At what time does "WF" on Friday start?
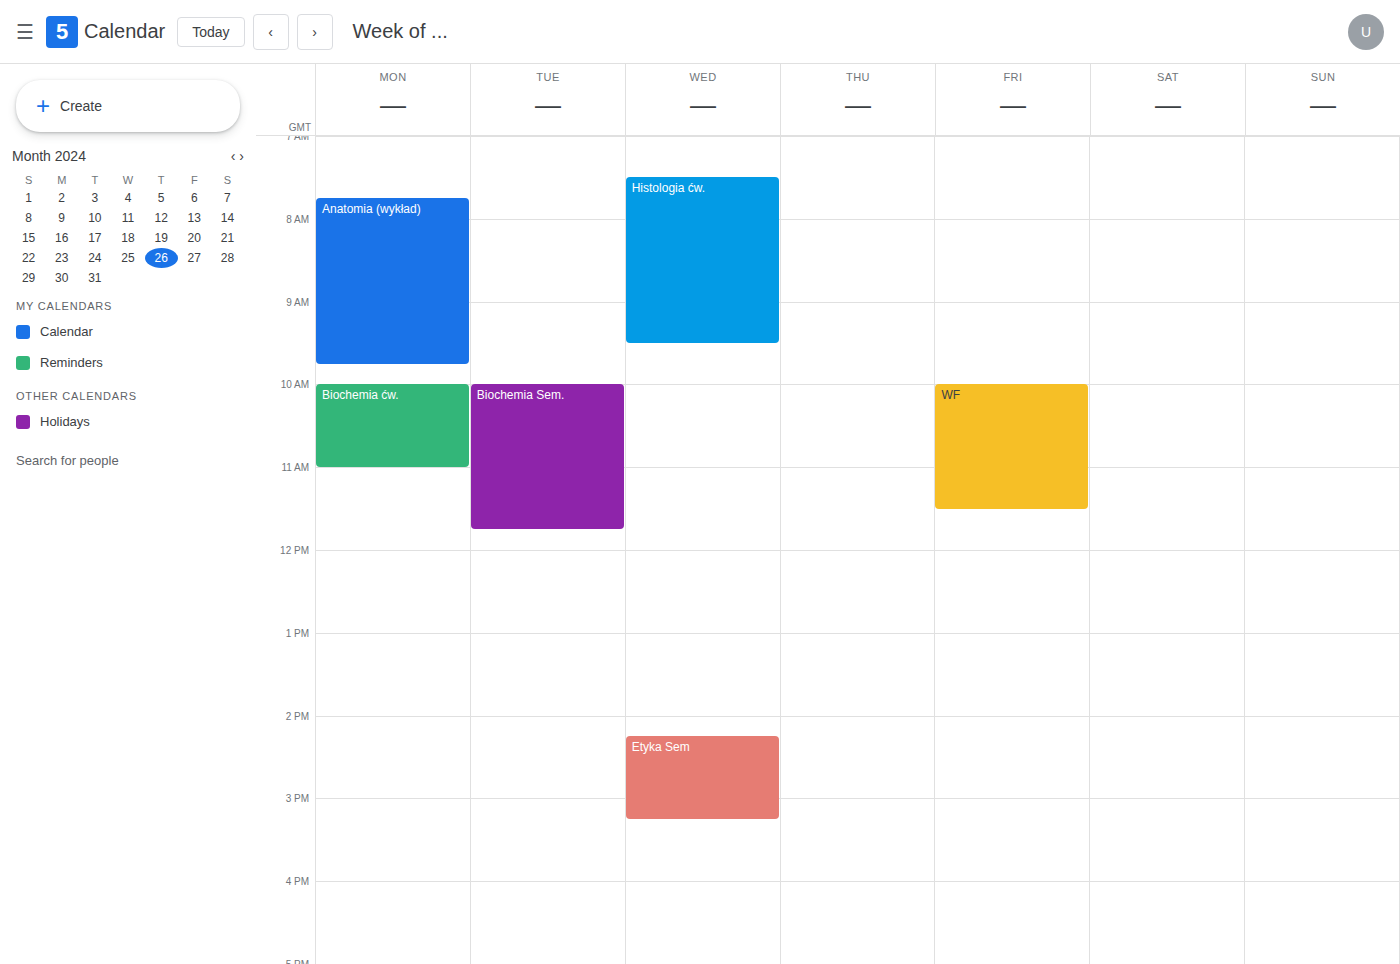
10:00 AM